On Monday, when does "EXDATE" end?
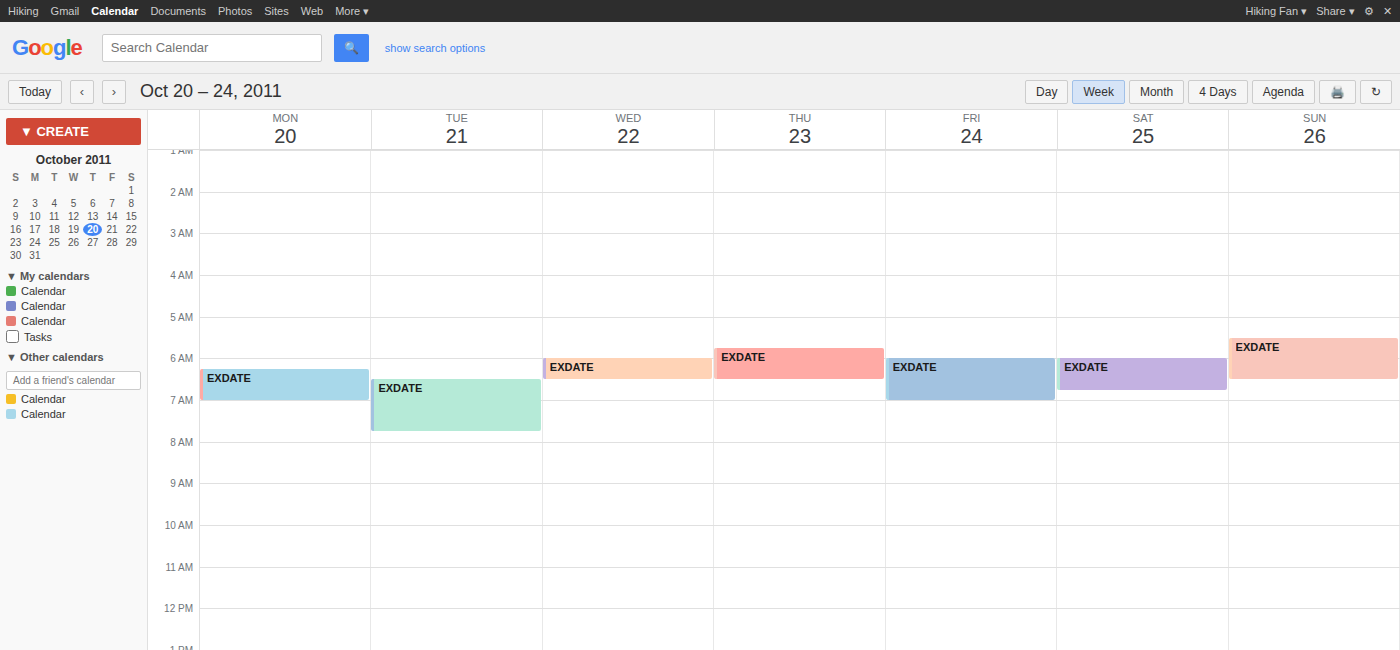
7:00 AM